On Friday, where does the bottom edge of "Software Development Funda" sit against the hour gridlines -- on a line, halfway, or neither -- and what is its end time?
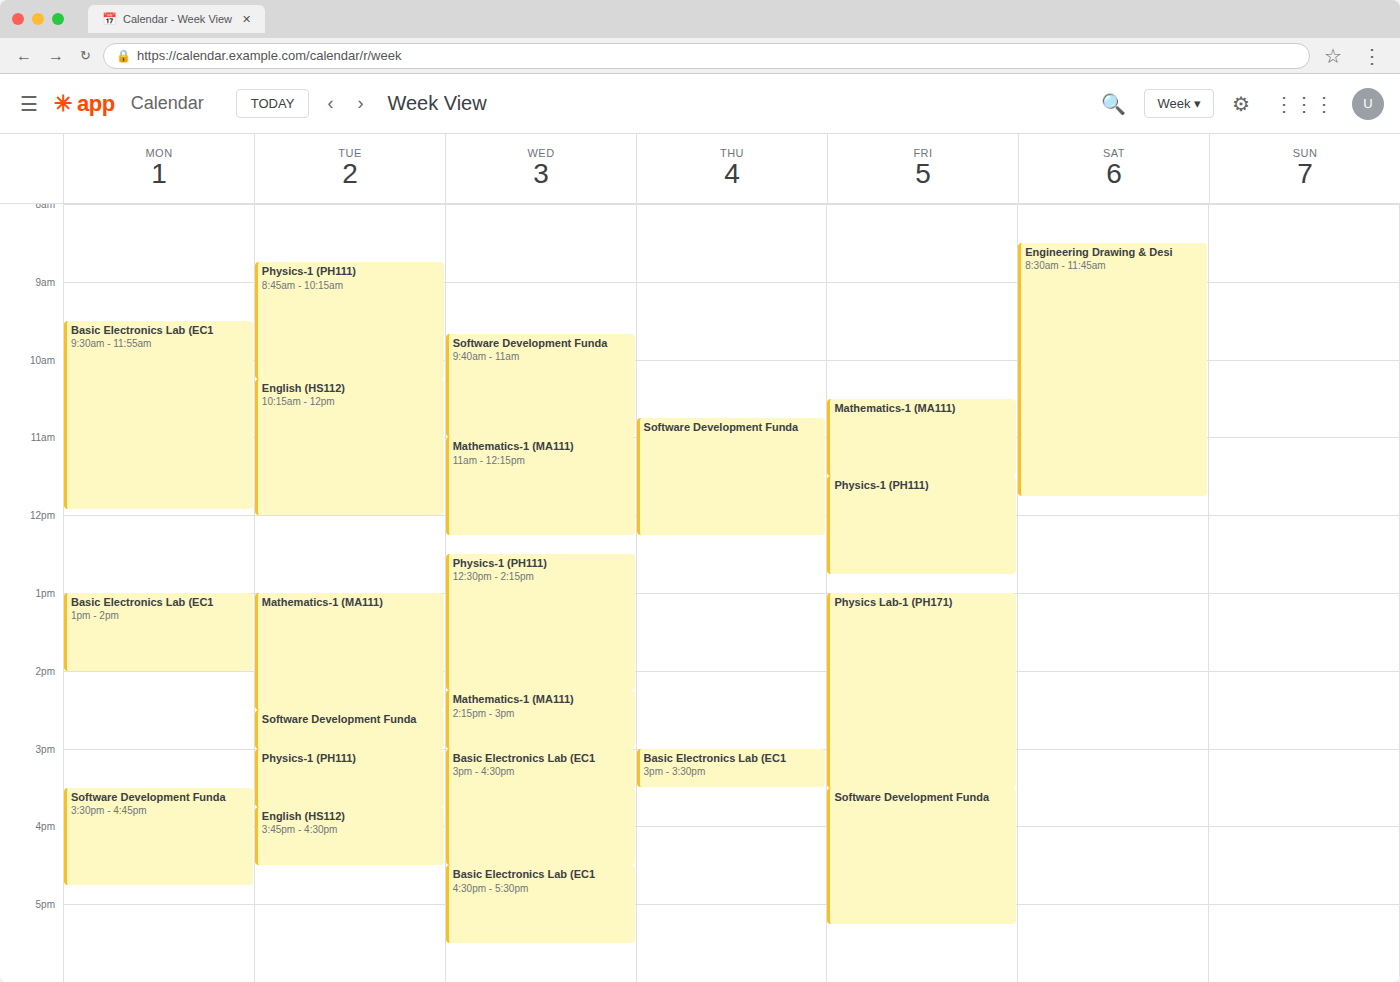
5:15 PM -- neither: a quarter of the way from the 5 PM line to the 6 PM line.